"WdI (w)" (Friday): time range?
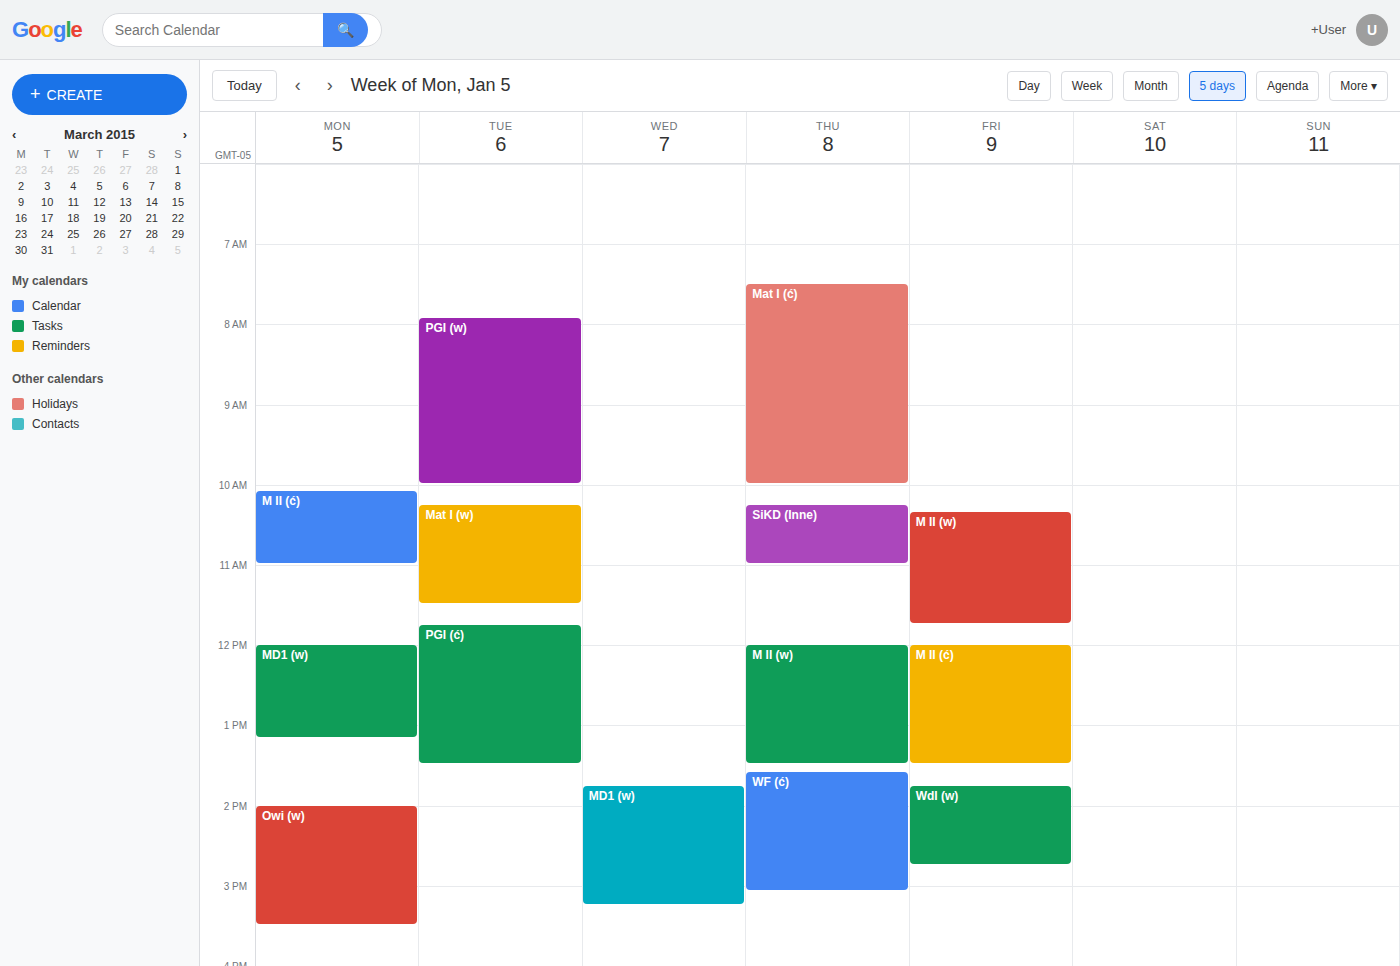
1:45 PM to 2:45 PM